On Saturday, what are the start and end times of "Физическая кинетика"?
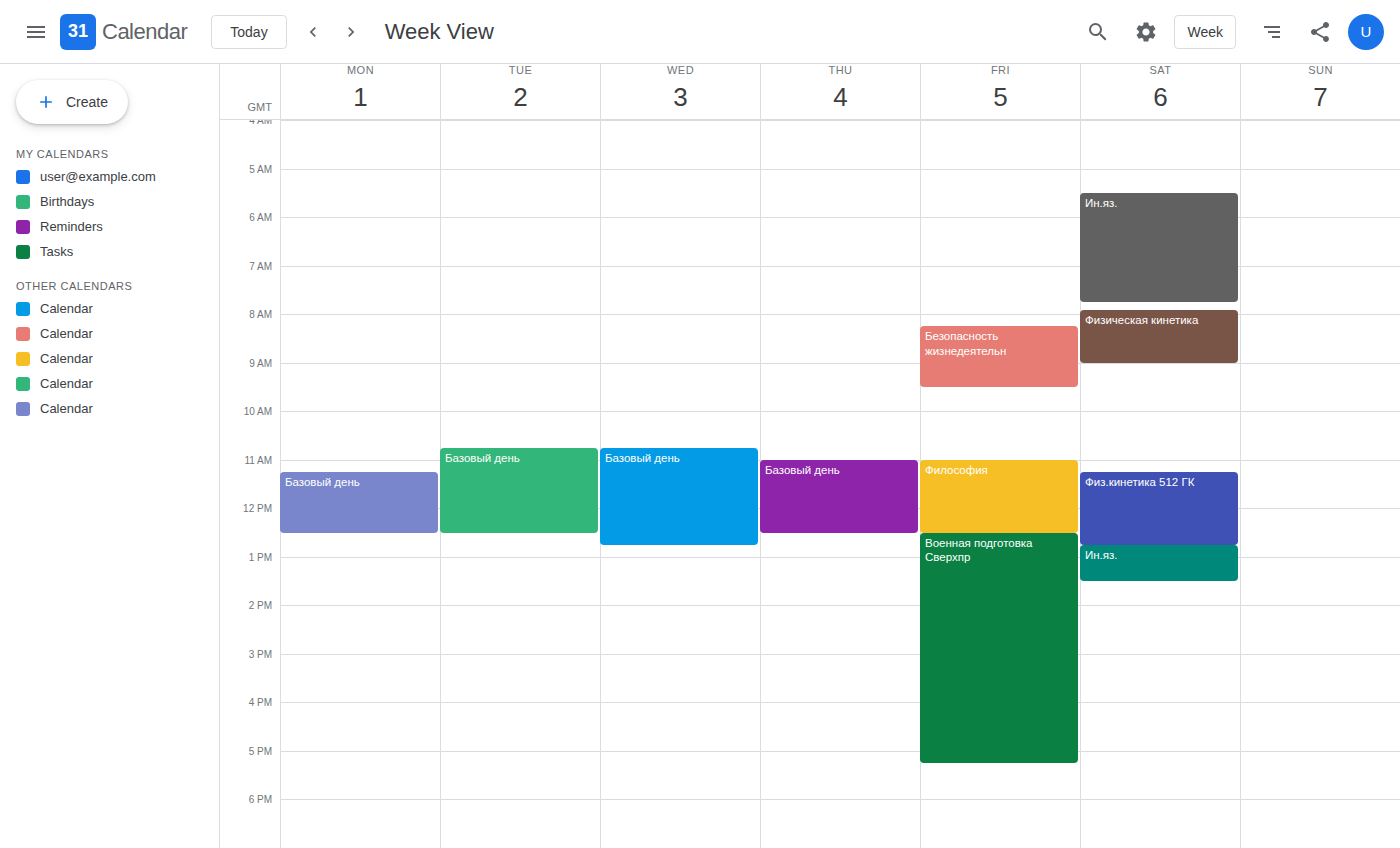
7:55 AM to 9:00 AM